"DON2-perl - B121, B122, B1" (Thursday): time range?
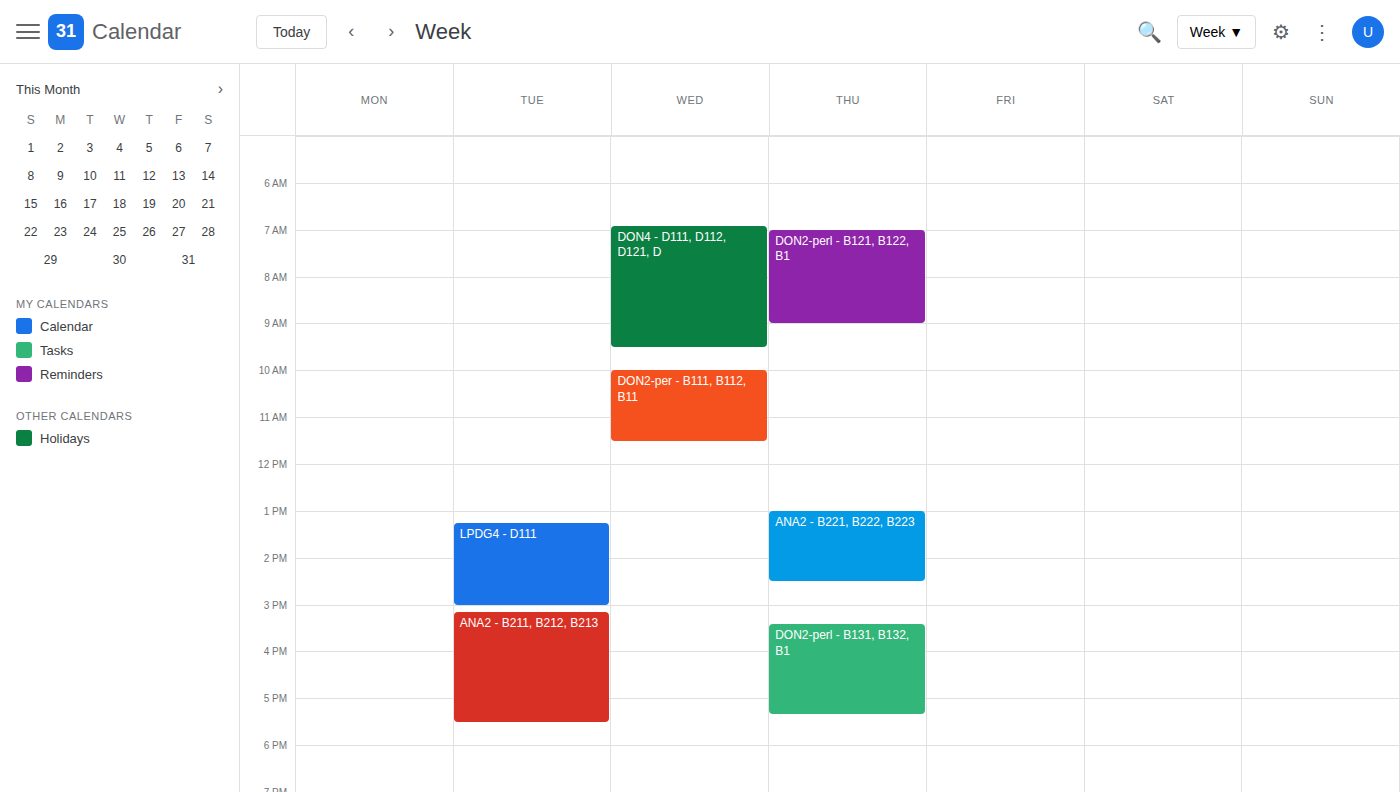
7:00 AM to 9:00 AM